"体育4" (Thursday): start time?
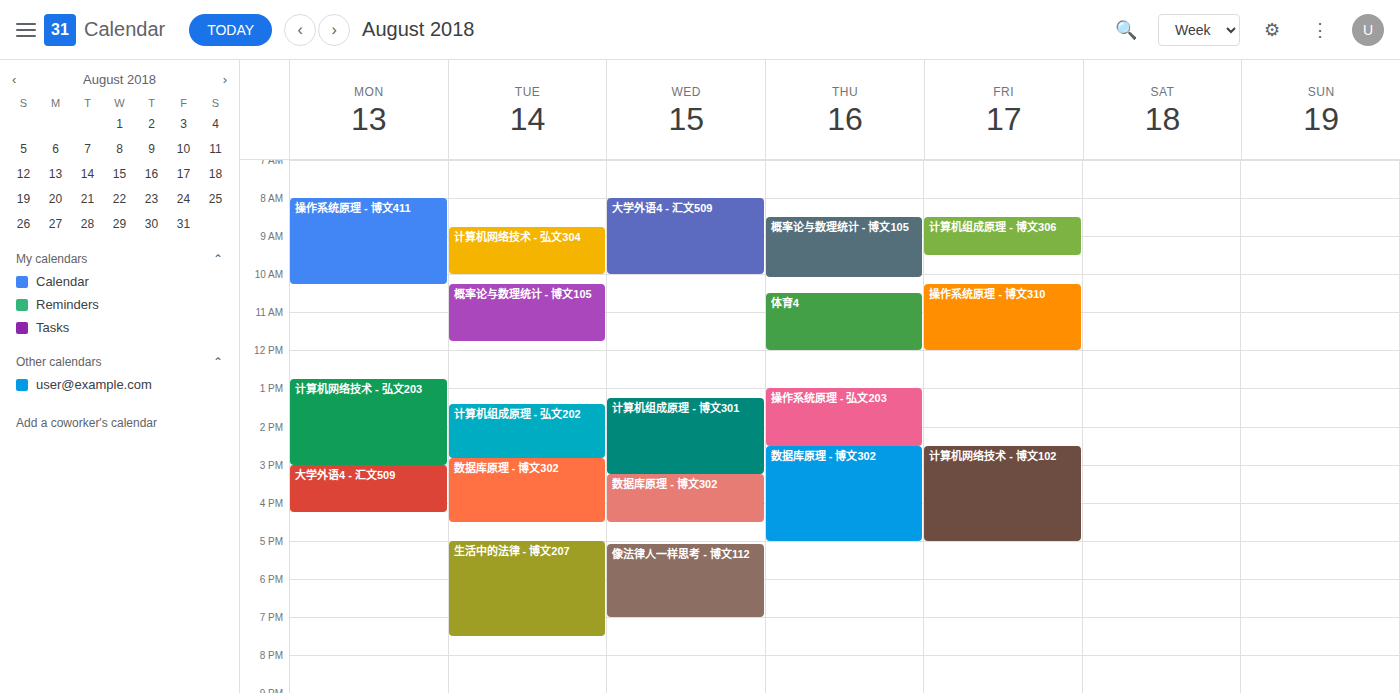
10:30 AM